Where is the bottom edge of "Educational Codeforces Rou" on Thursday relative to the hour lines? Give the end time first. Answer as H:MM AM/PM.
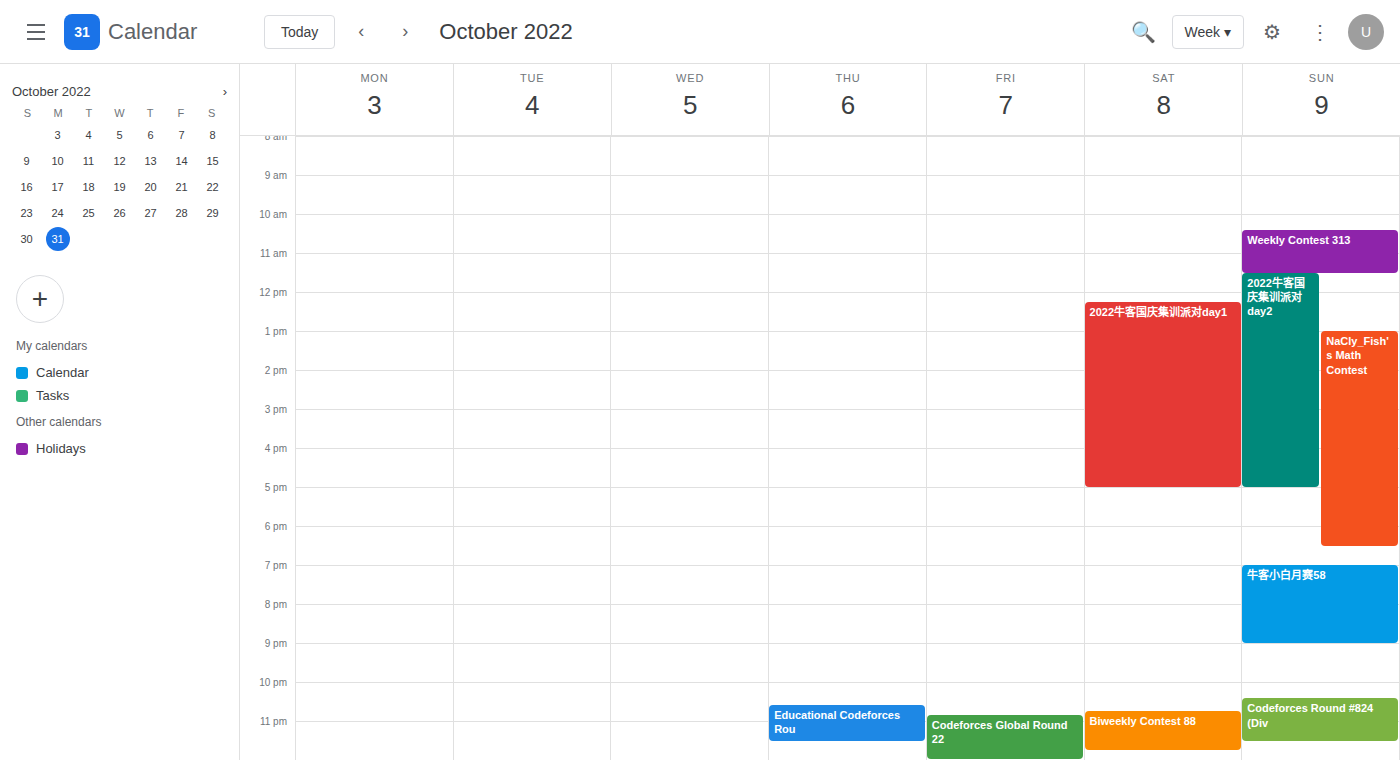
11:30 PM -- halfway between the 11 PM and 12 AM lines.